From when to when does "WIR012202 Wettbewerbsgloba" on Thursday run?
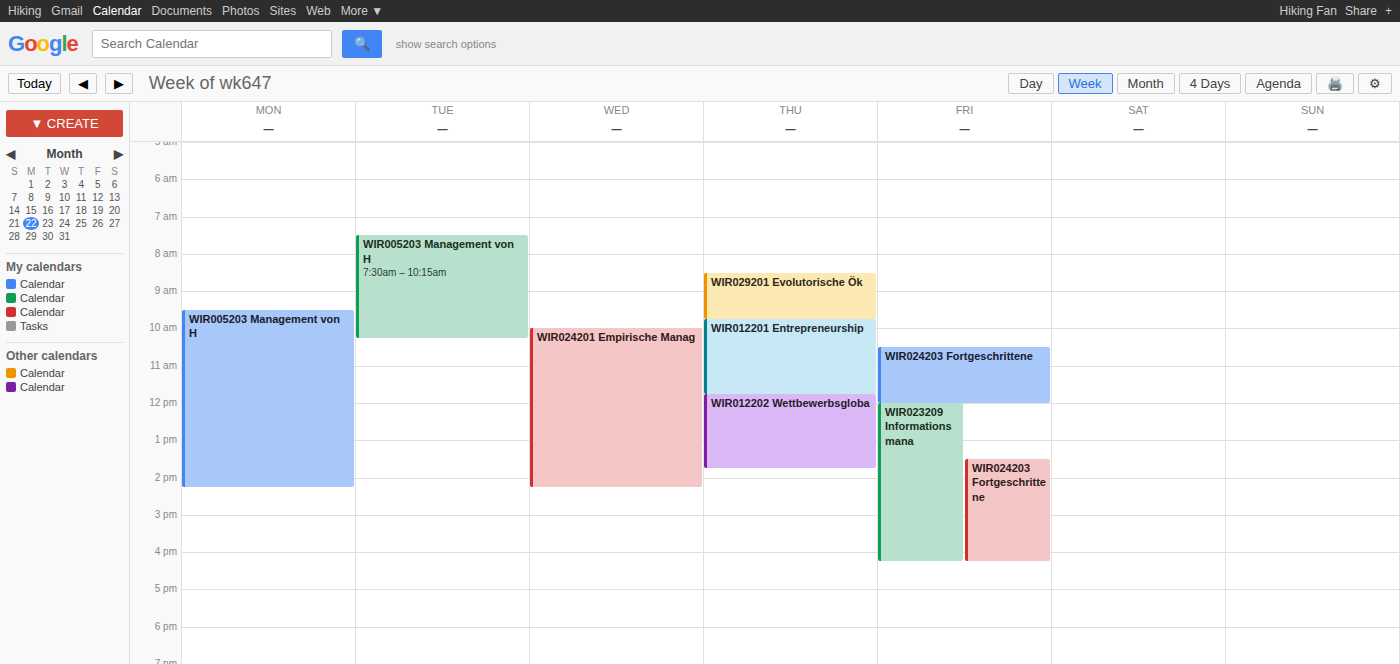
11:45 AM to 1:45 PM